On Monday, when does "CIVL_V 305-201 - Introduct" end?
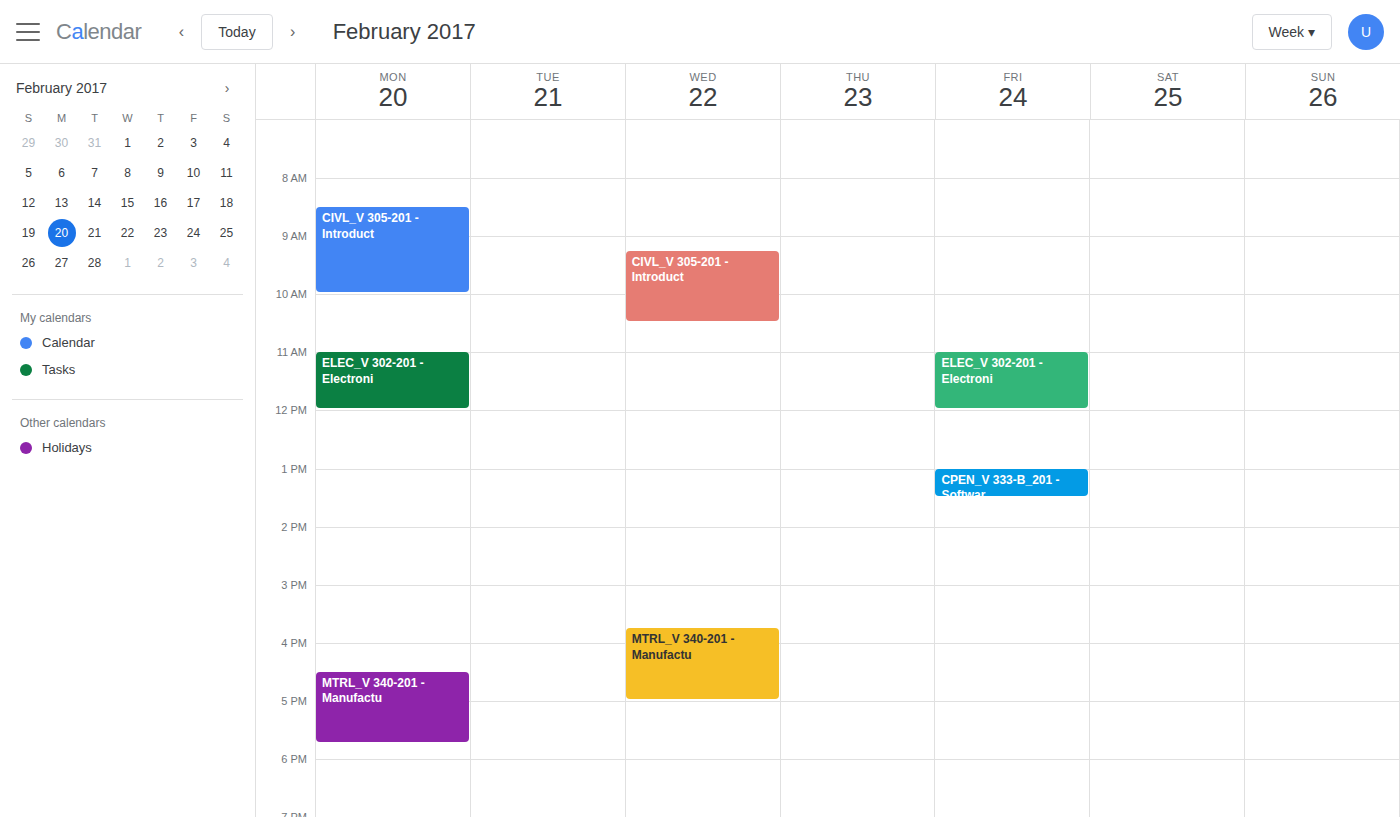
10:00 AM